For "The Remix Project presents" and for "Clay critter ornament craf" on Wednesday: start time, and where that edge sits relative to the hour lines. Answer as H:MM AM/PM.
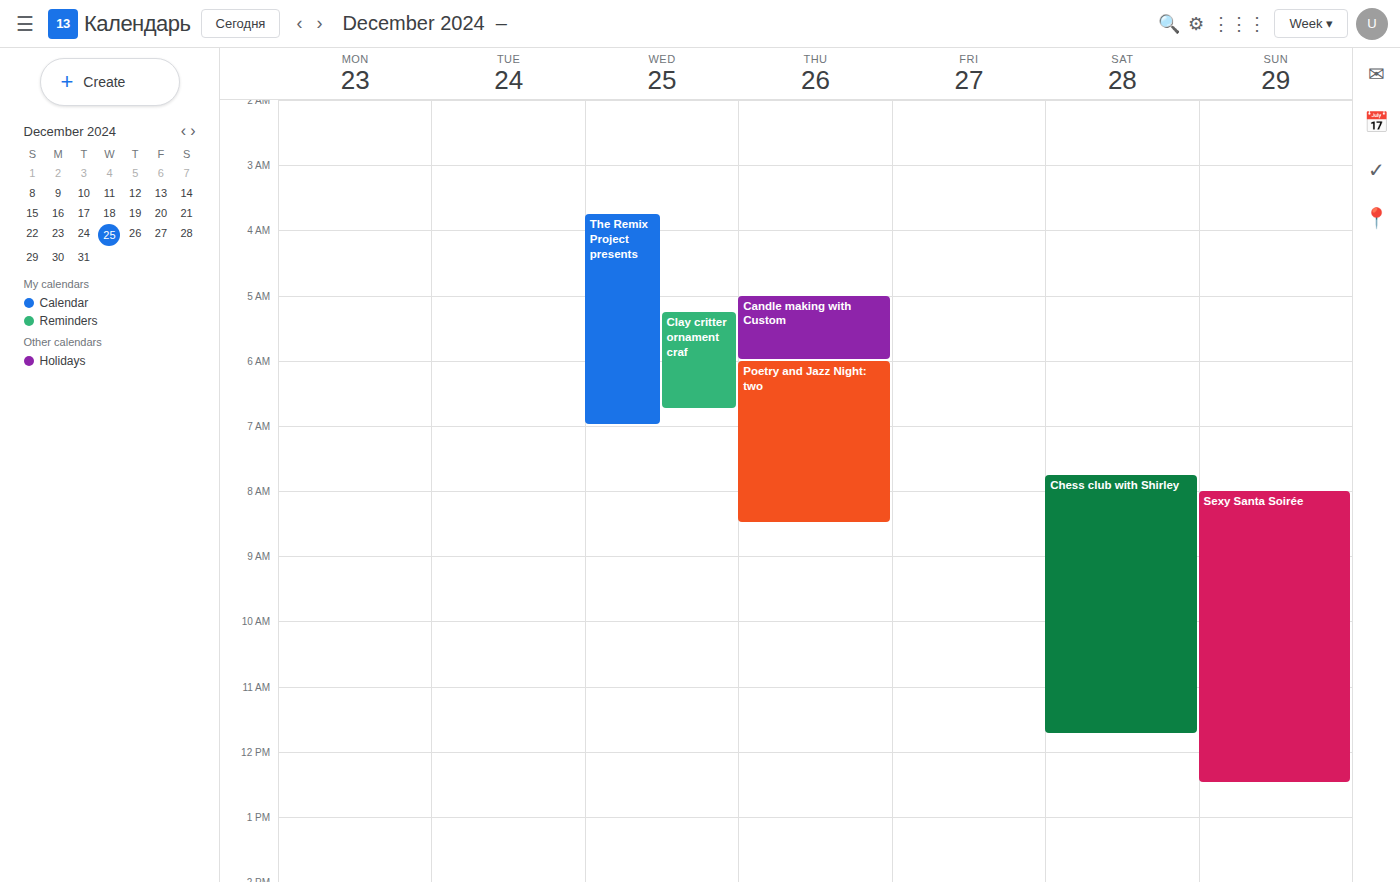
"The Remix Project presents": 3:45 AM, neither: three quarters of the way from the 3 AM line to the 4 AM line. "Clay critter ornament craf": 5:15 AM, neither: a quarter of the way from the 5 AM line to the 6 AM line.